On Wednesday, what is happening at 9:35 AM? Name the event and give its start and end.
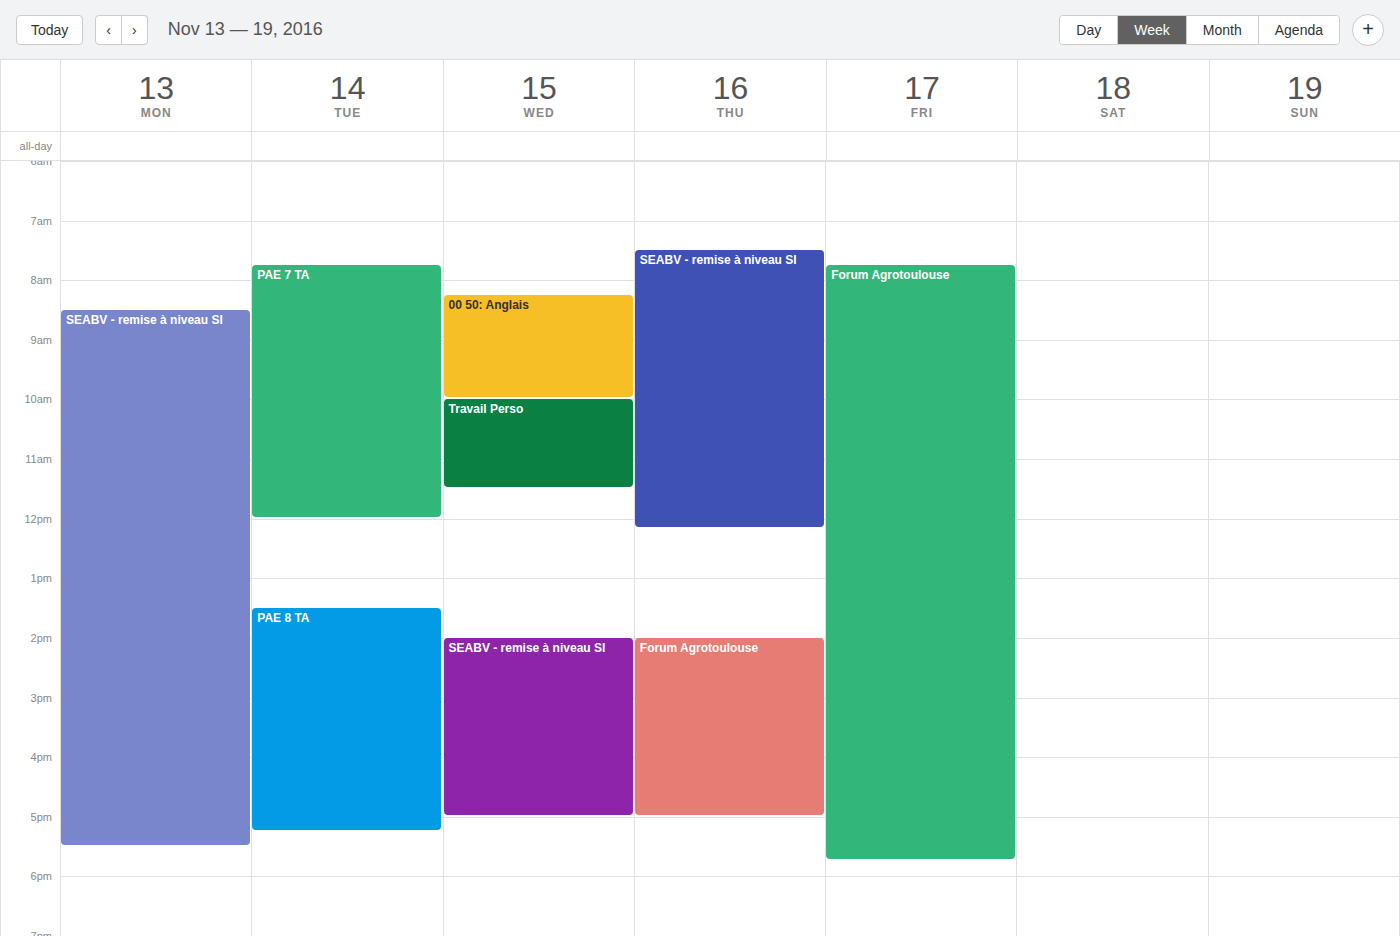
"00 50: Anglais", 8:15 AM to 10:00 AM